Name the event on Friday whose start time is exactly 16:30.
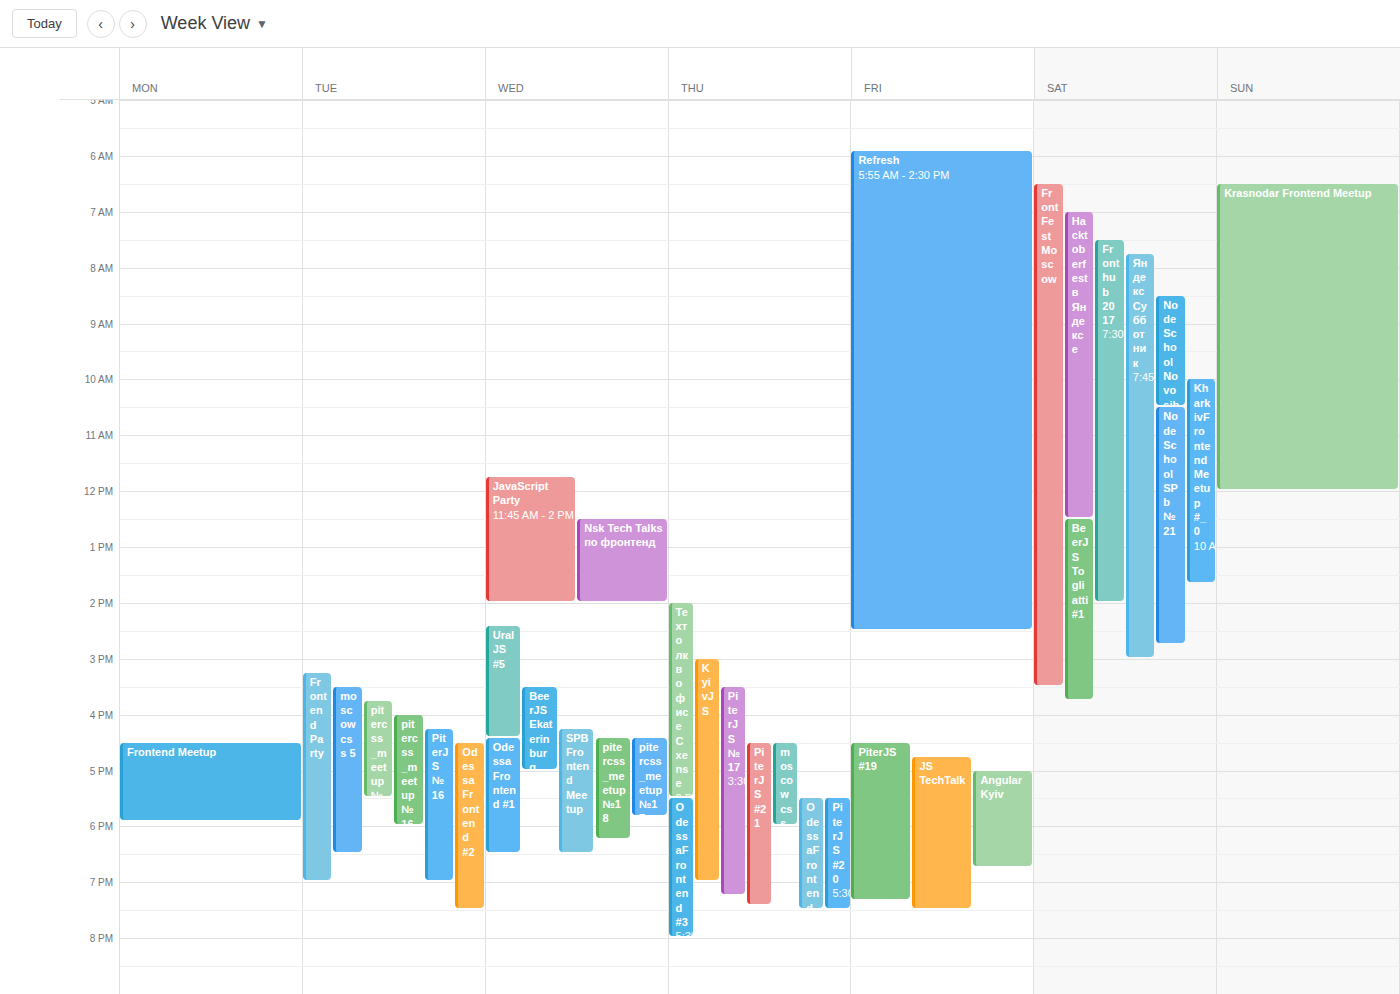
"PiterJS #19"